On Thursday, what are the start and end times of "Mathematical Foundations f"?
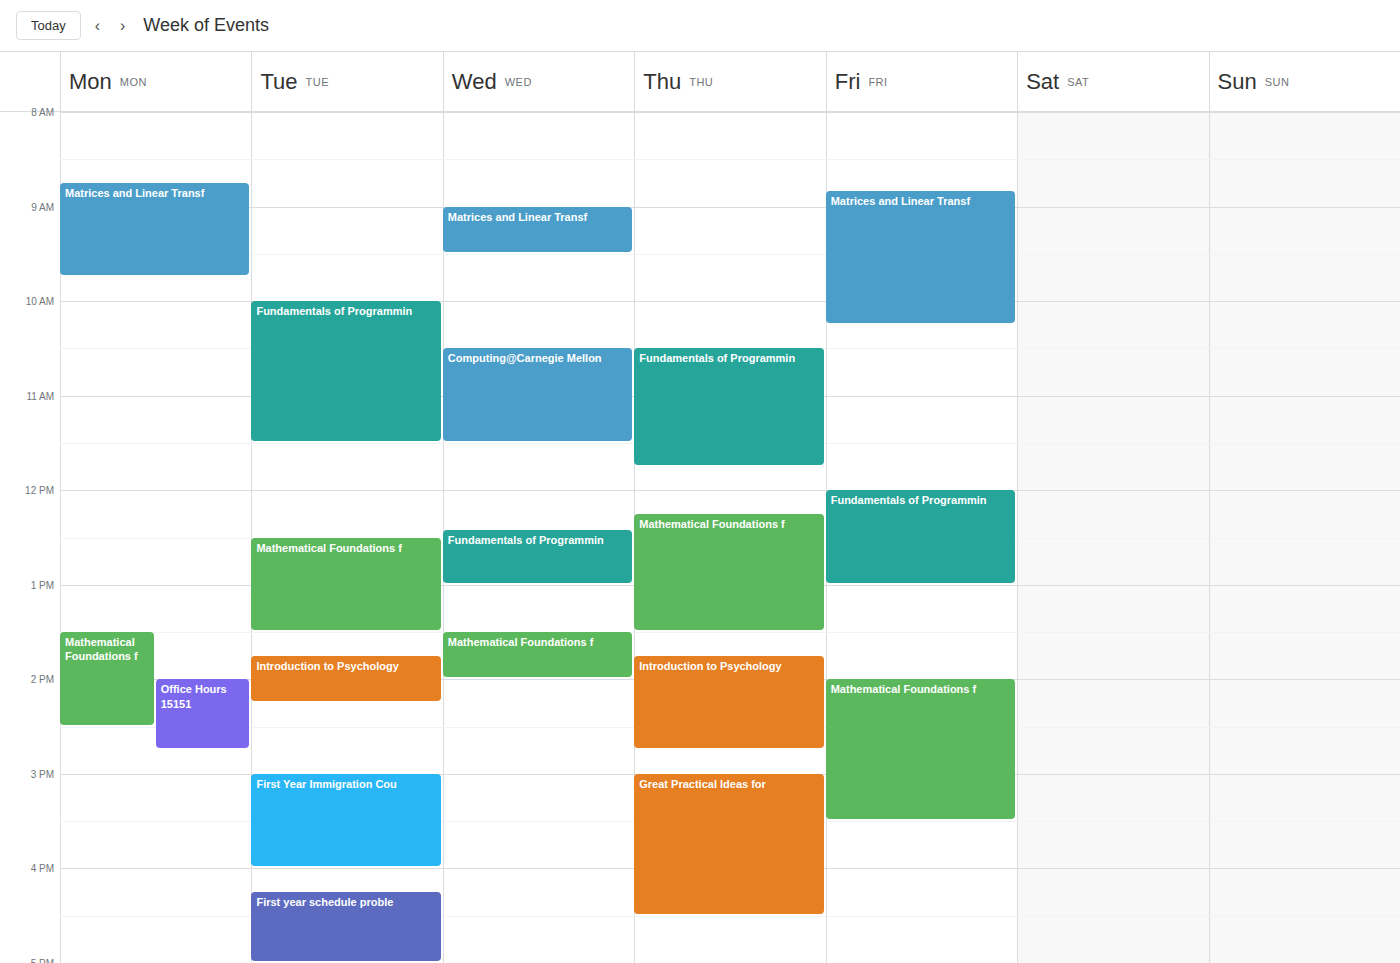
12:15 PM to 1:30 PM